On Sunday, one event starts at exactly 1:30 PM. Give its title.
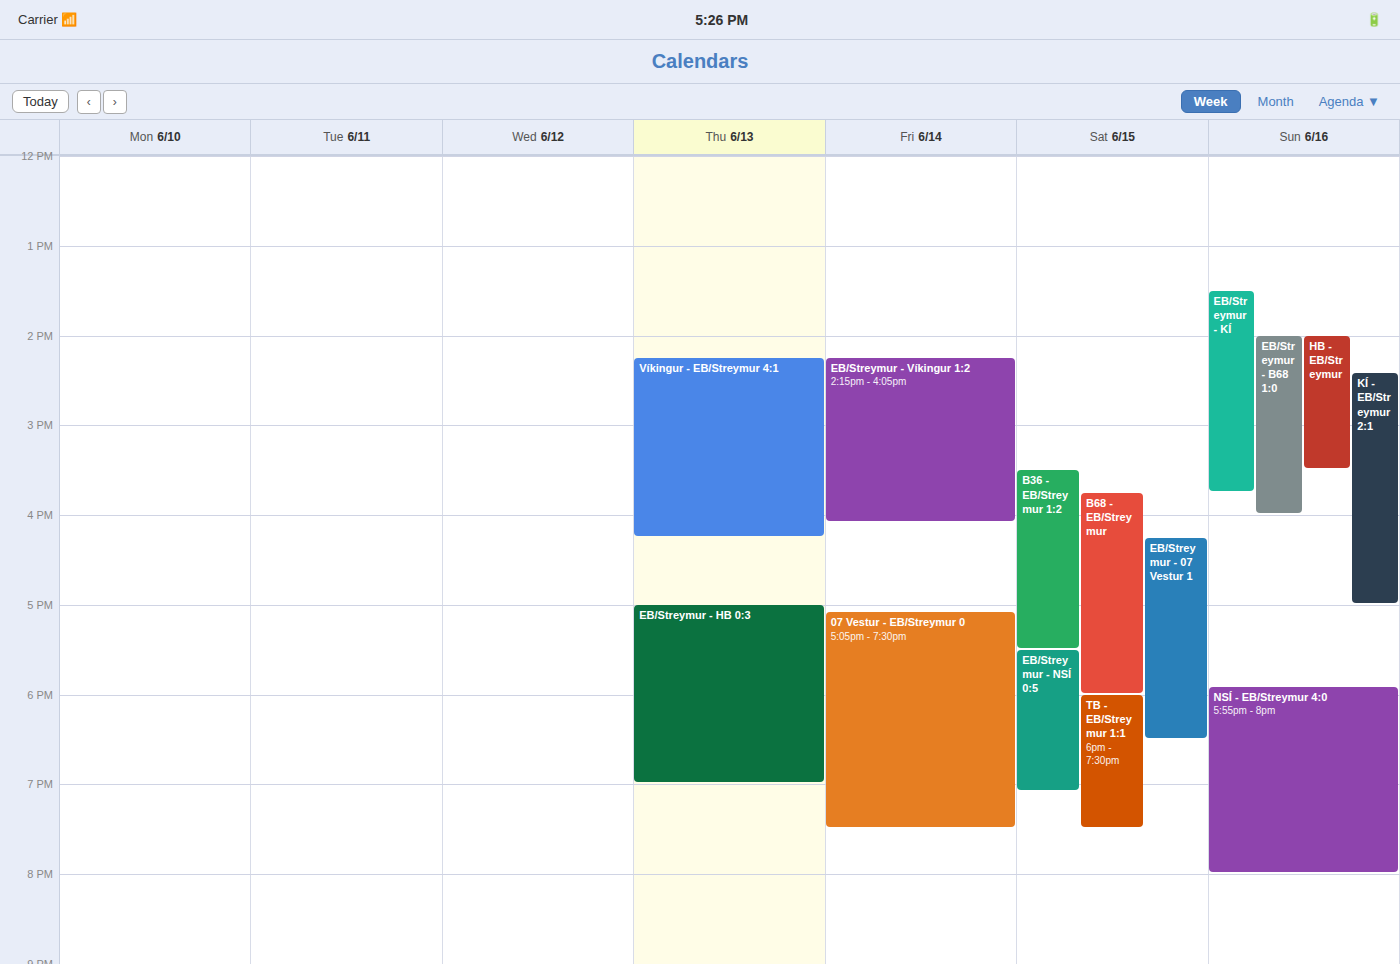
"EB/Streymur - KÍ"